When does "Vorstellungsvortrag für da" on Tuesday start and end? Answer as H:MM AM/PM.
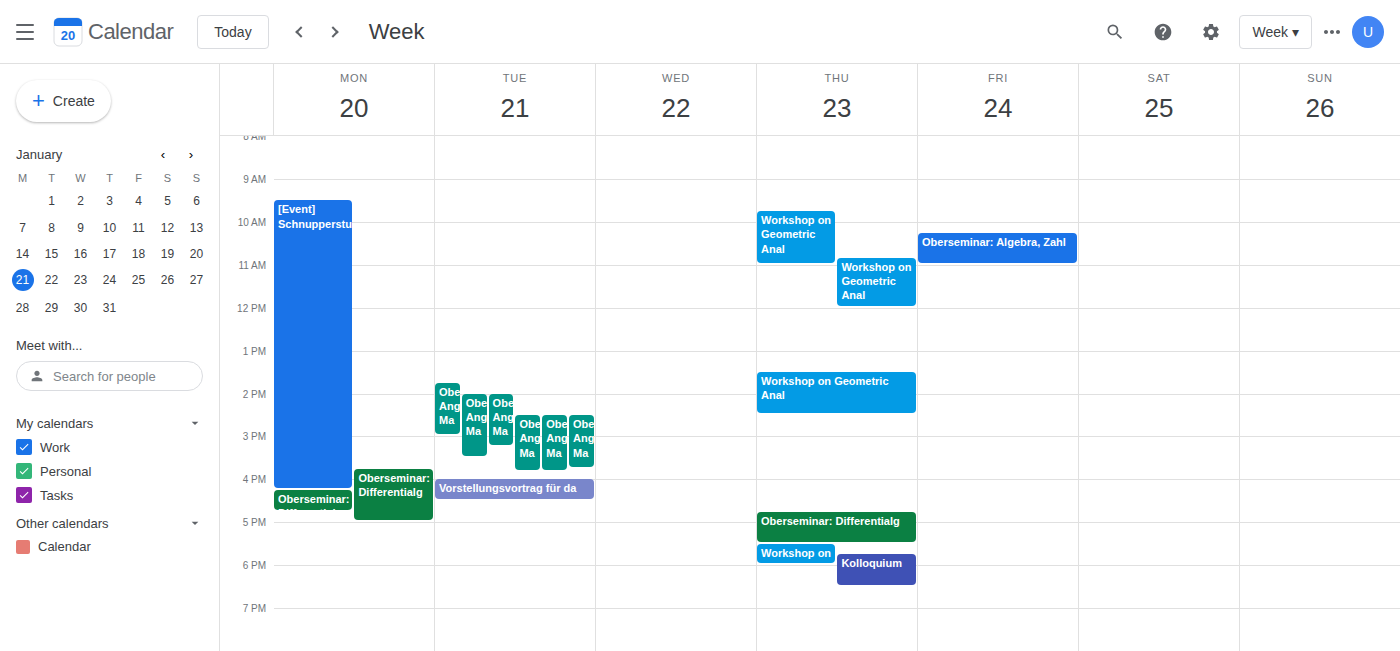
4:00 PM to 4:30 PM